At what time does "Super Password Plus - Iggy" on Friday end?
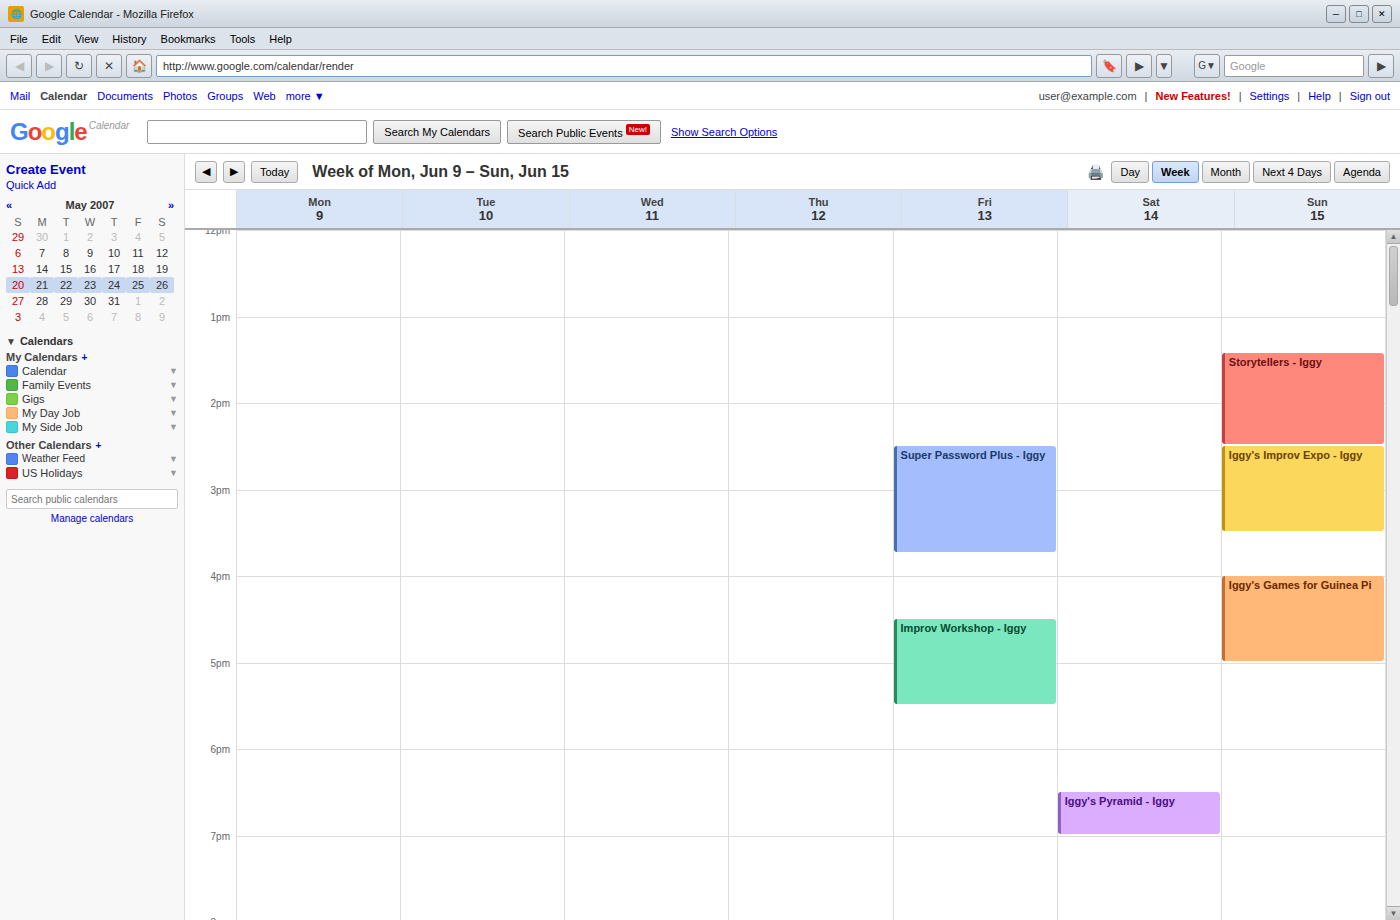
3:45 PM